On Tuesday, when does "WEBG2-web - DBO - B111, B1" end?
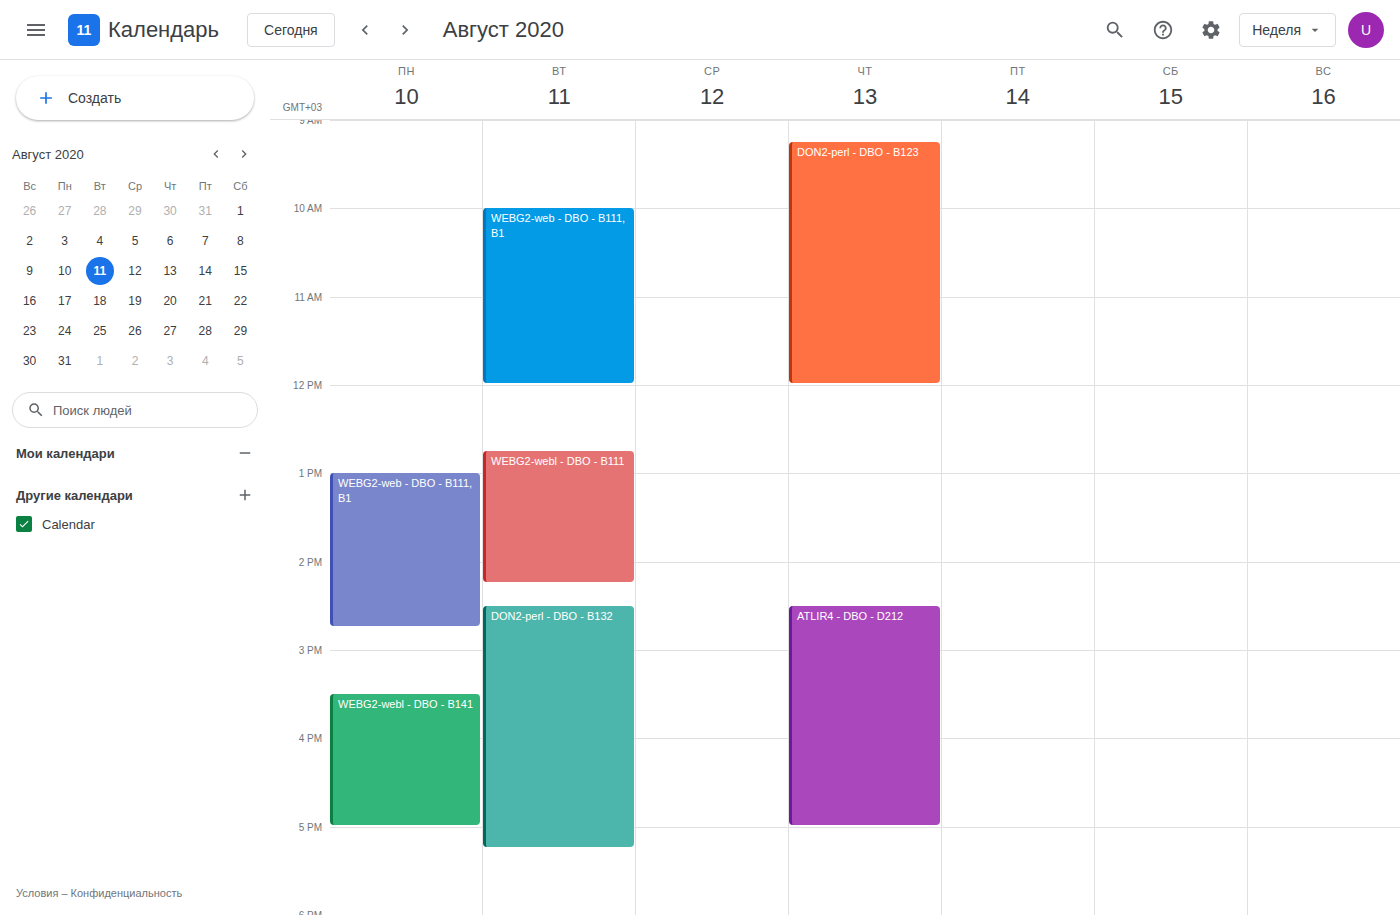
12:00